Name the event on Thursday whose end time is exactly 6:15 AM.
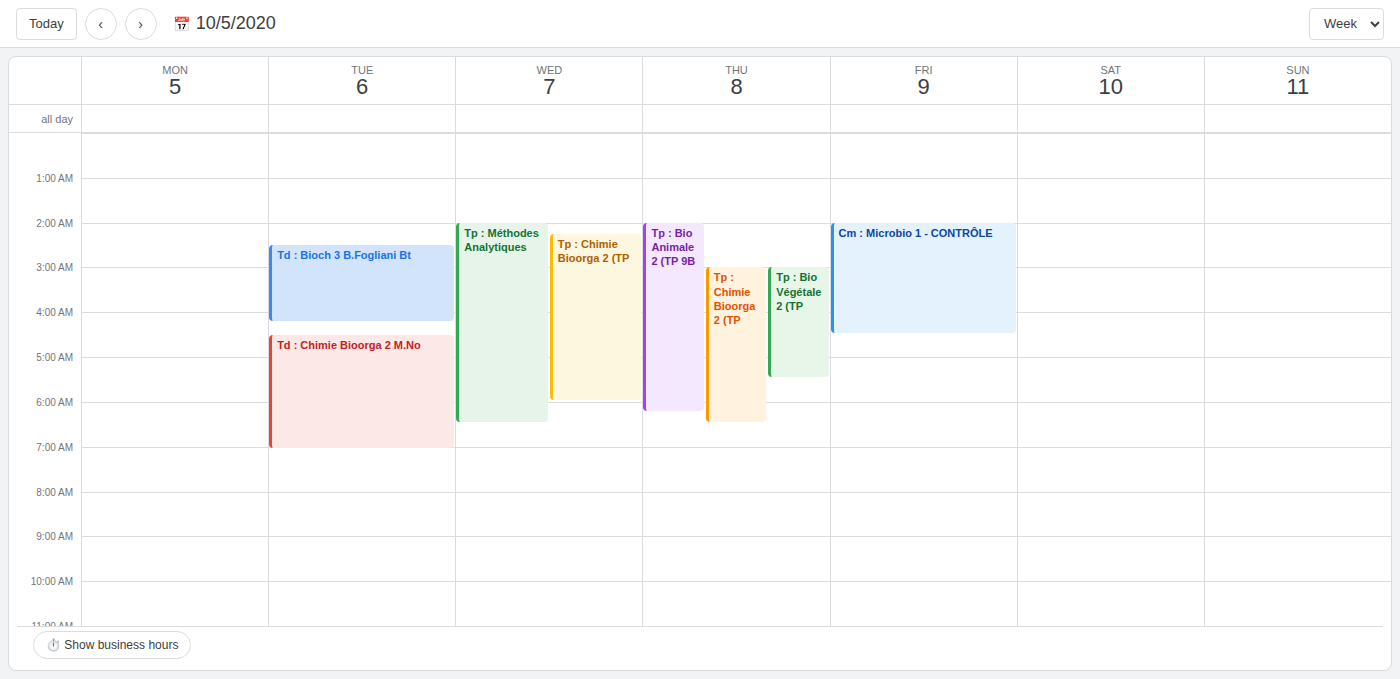
"Tp : Bio Animale 2 (TP 9B"